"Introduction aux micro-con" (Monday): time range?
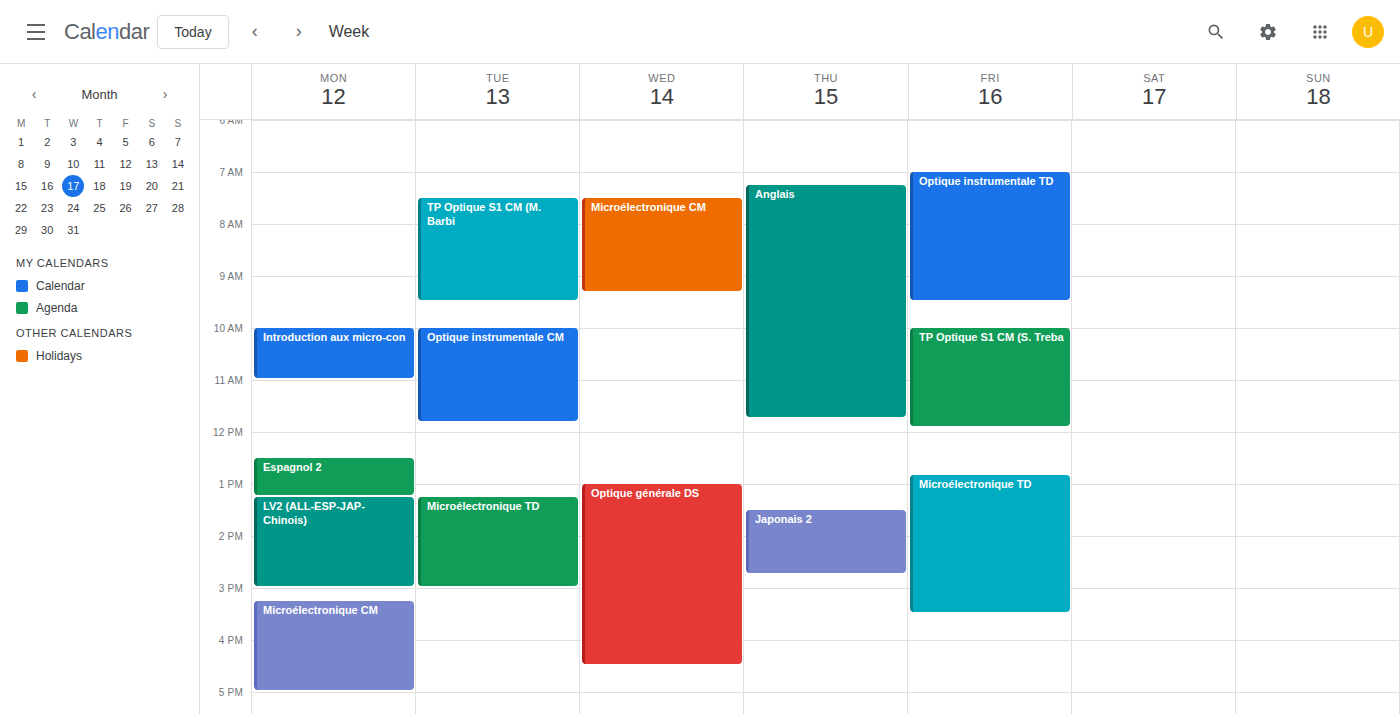
10:00 AM to 11:00 AM